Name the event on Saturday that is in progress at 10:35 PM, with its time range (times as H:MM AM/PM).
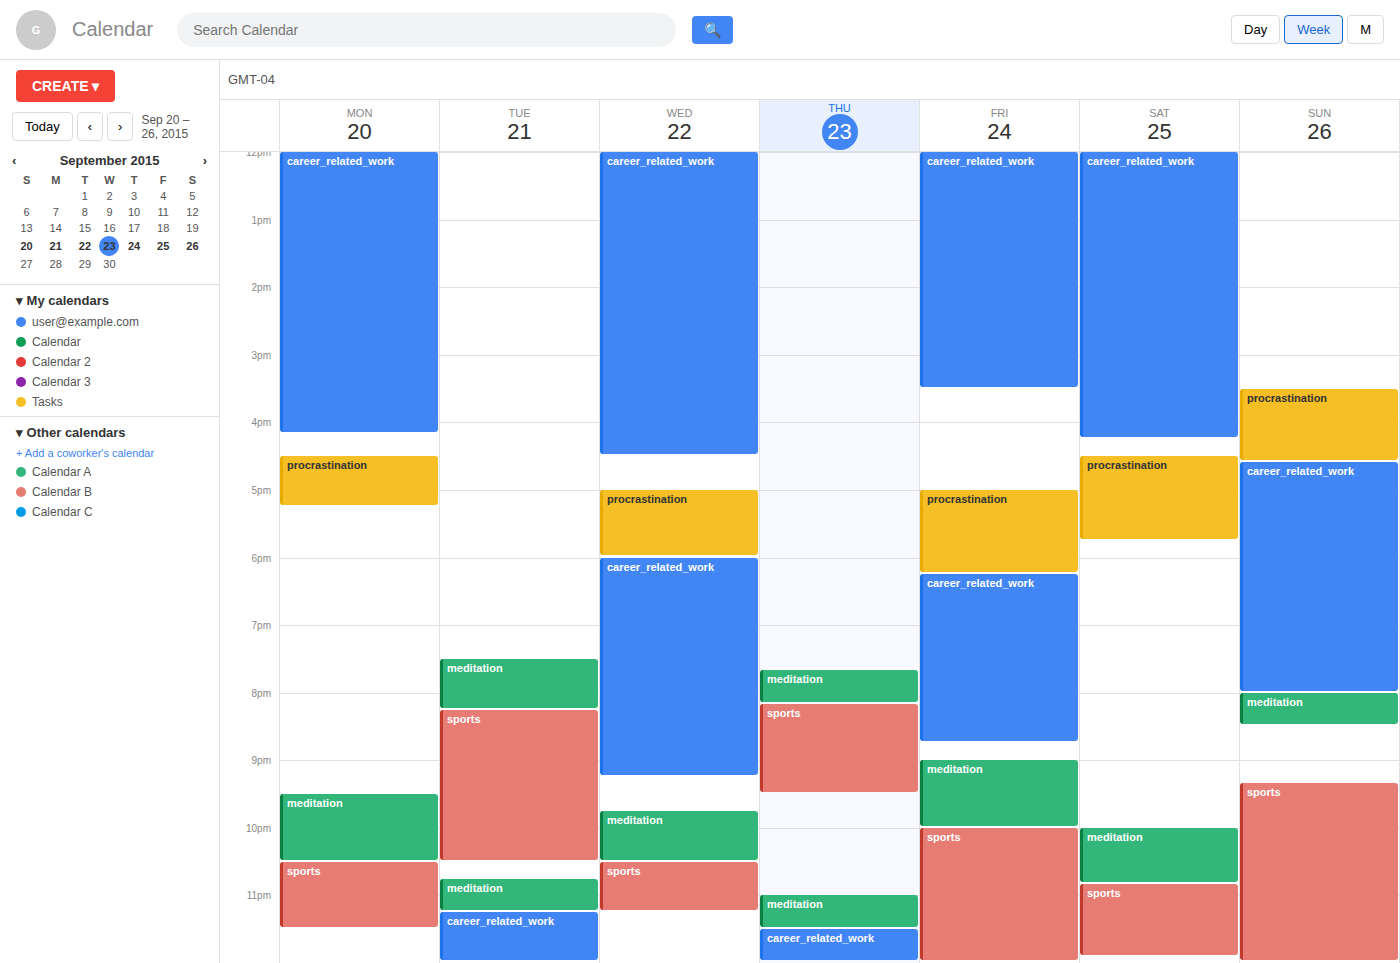
"meditation", 10:00 PM to 10:50 PM